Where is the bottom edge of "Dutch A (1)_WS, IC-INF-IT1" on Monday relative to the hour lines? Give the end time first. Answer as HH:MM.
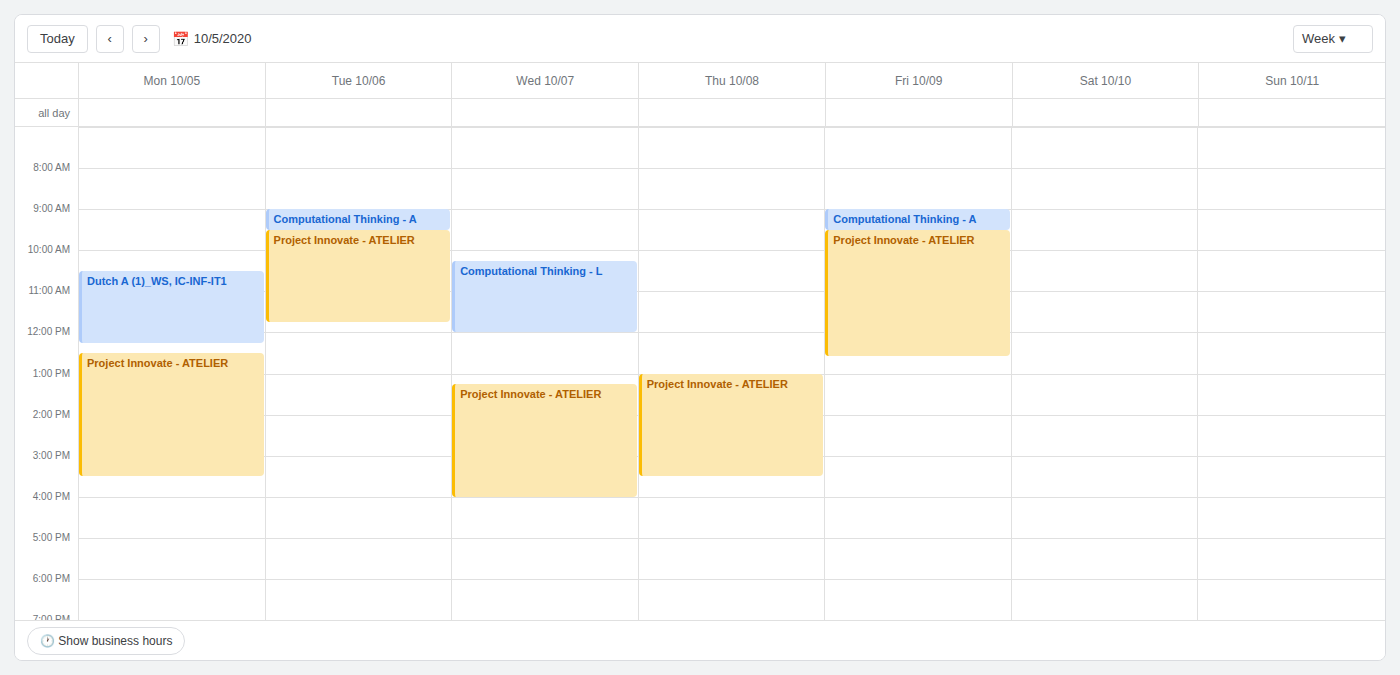
12:15 -- neither: a quarter of the way from the 12:00 line to the 13:00 line.